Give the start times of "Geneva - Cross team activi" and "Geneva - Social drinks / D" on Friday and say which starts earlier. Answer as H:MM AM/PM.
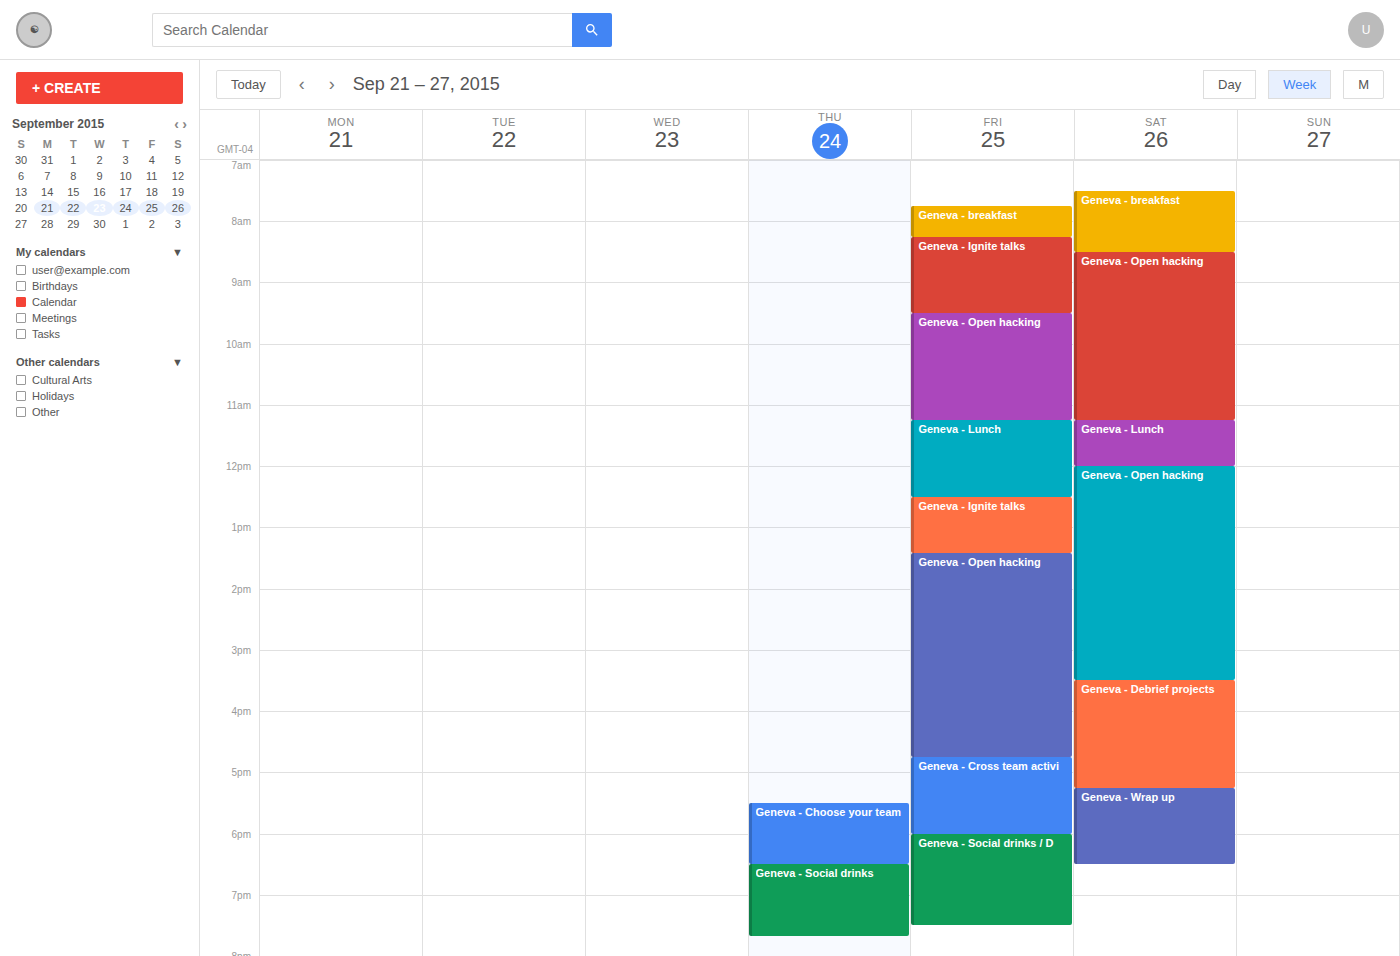
"Geneva - Cross team activi" 4:45 PM; "Geneva - Social drinks / D" 6:00 PM.